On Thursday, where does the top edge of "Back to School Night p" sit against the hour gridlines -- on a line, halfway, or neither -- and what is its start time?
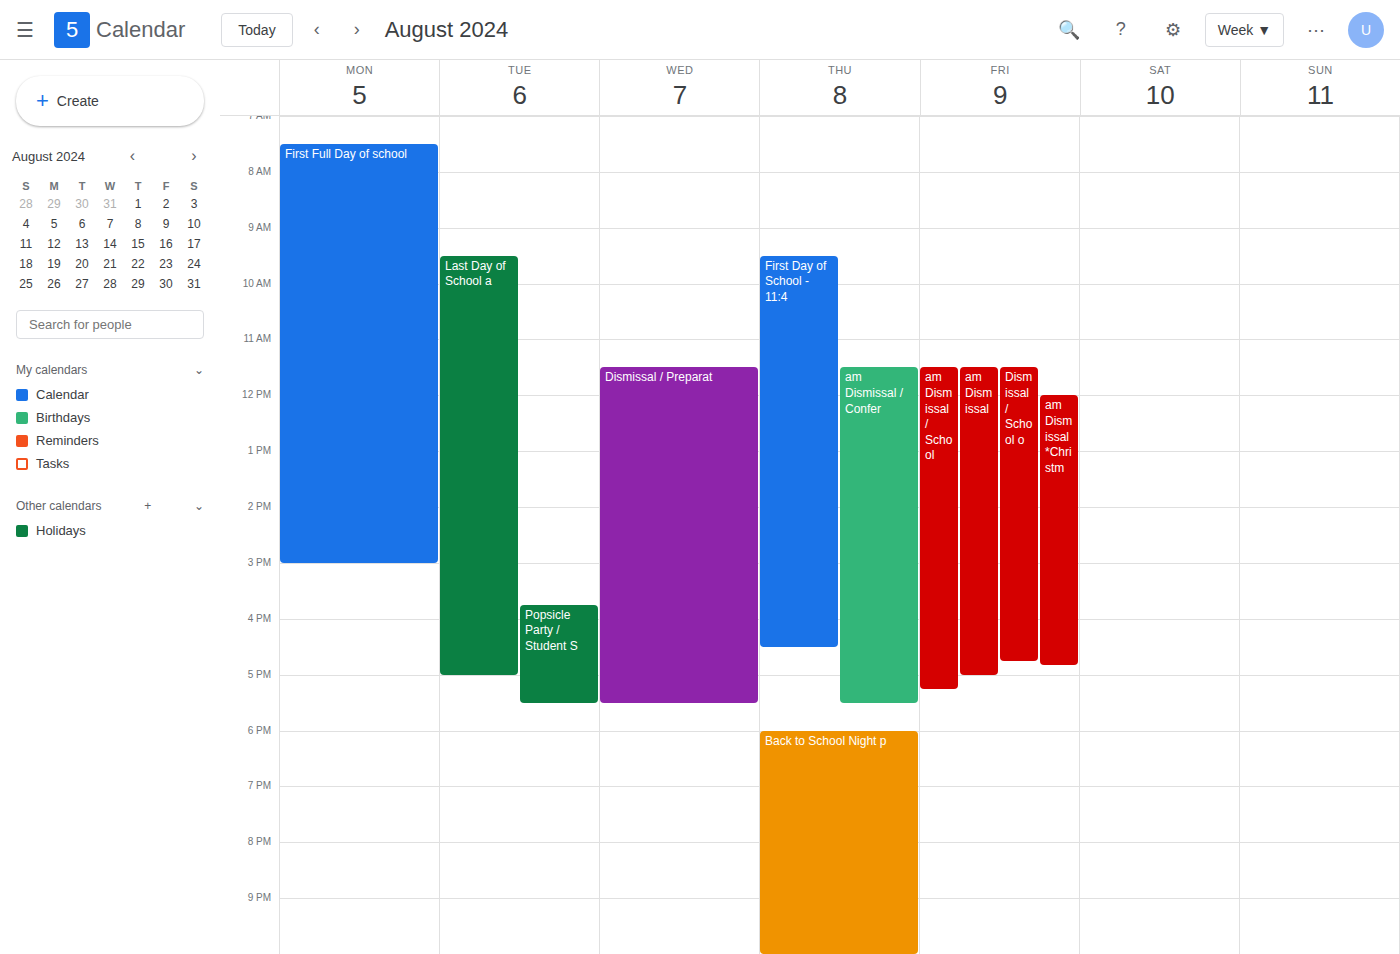
6:00 PM -- exactly on the 6 PM line.